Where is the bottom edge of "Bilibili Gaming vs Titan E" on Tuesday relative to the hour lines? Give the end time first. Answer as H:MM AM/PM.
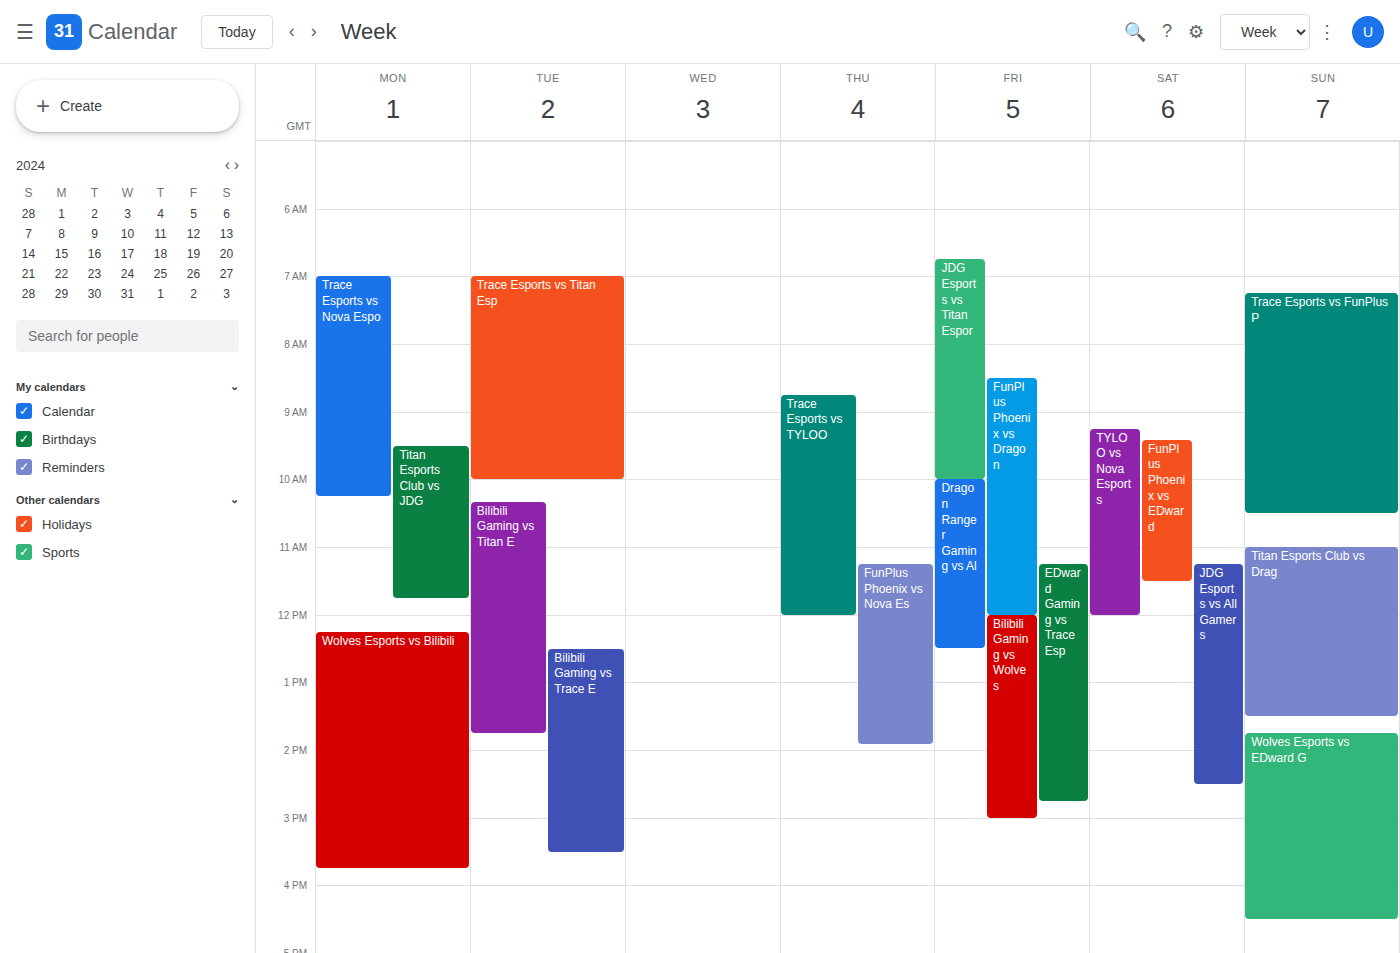
1:45 PM -- neither: three quarters of the way from the 1 PM line to the 2 PM line.